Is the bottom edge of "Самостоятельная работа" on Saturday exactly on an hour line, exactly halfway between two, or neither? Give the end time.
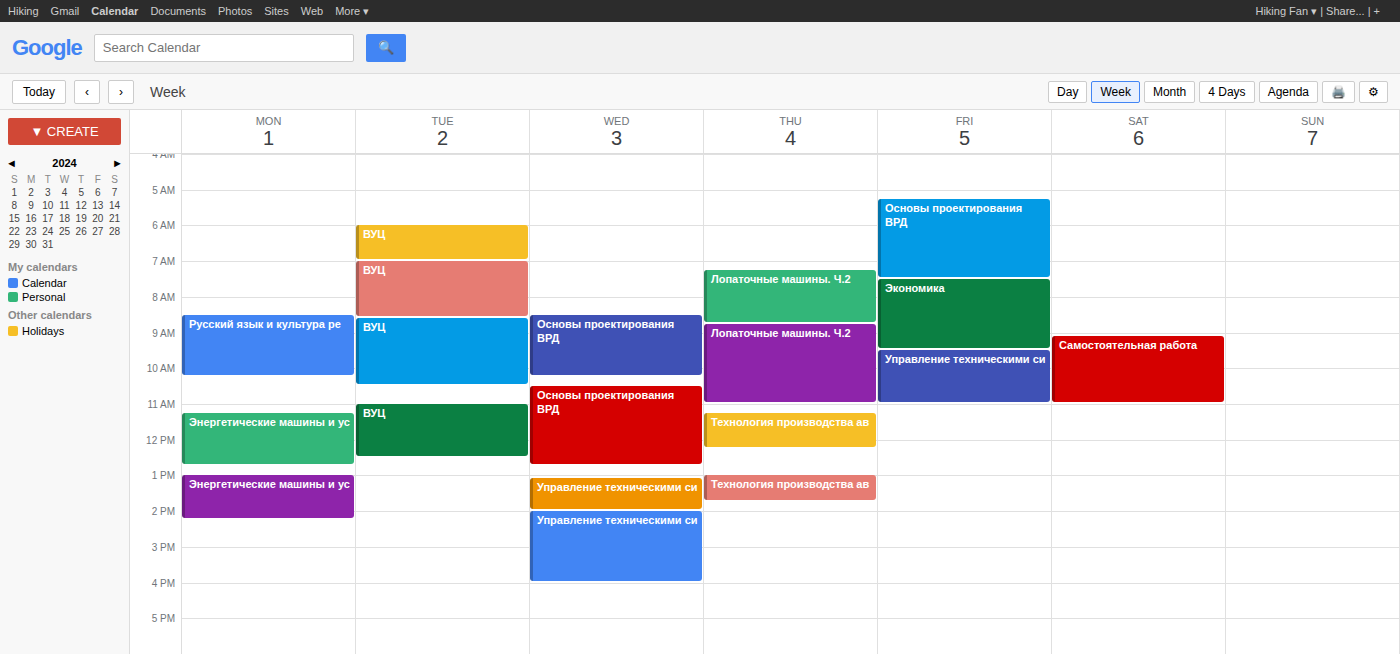
11:00 AM -- exactly on the 11 AM line.